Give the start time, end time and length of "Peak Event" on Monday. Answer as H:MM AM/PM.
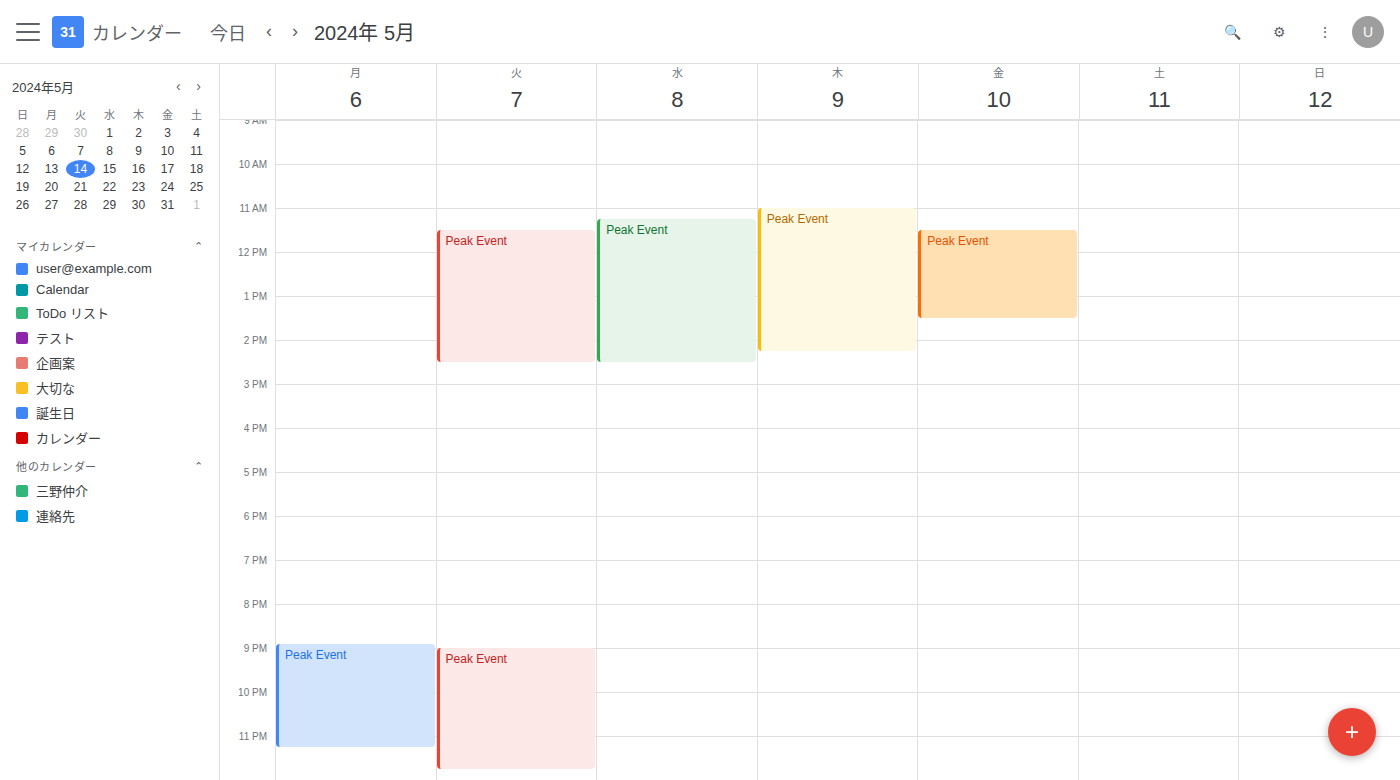
8:55 PM to 11:15 PM, 2 hours 20 minutes